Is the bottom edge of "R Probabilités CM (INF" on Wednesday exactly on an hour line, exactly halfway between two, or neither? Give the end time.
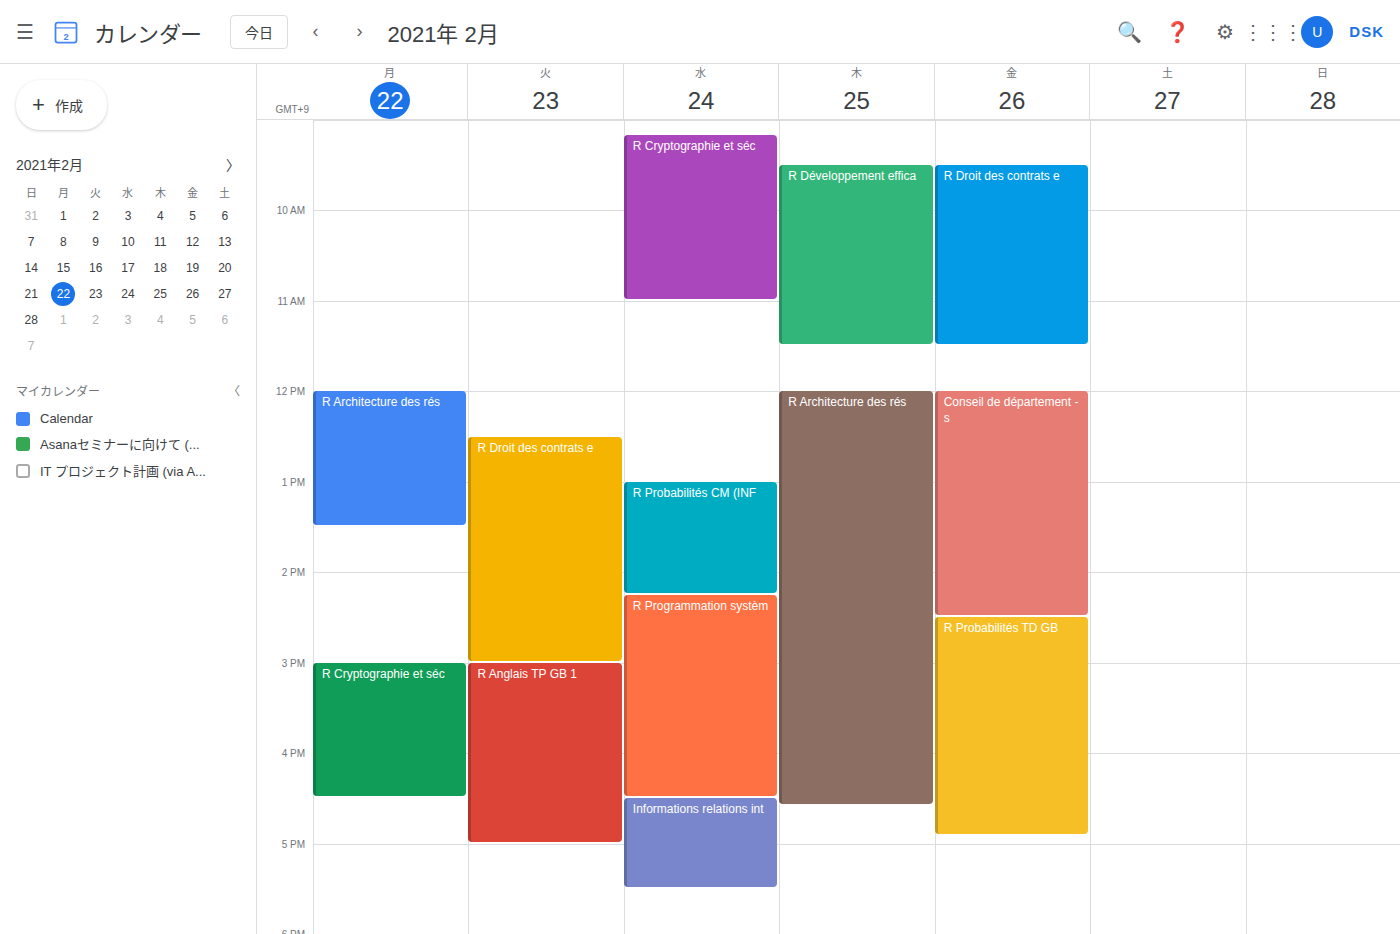
2:15 PM -- neither: a quarter of the way from the 2 PM line to the 3 PM line.